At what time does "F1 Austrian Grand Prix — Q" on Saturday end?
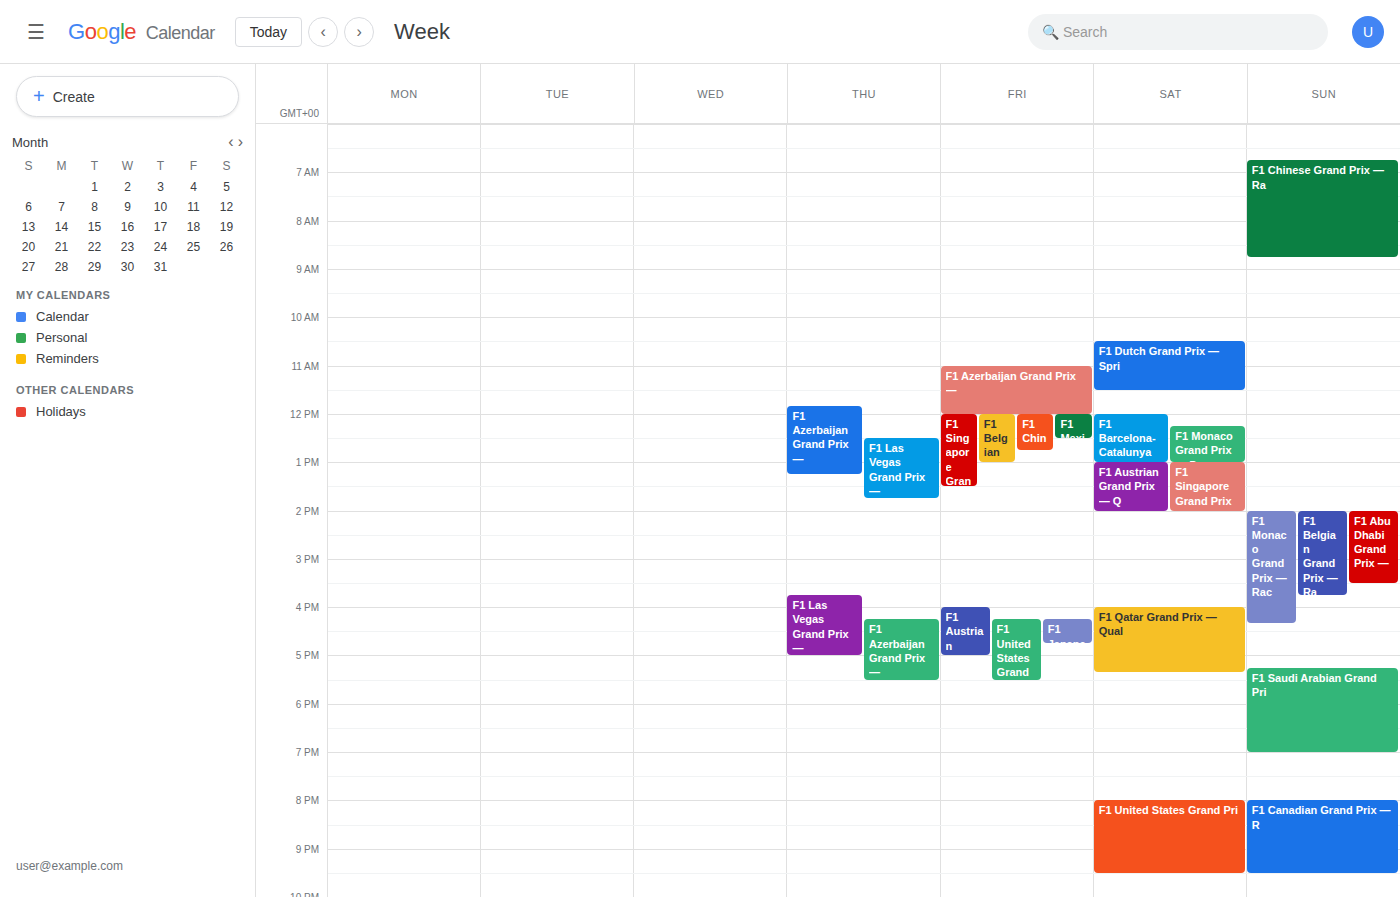
2:00 PM